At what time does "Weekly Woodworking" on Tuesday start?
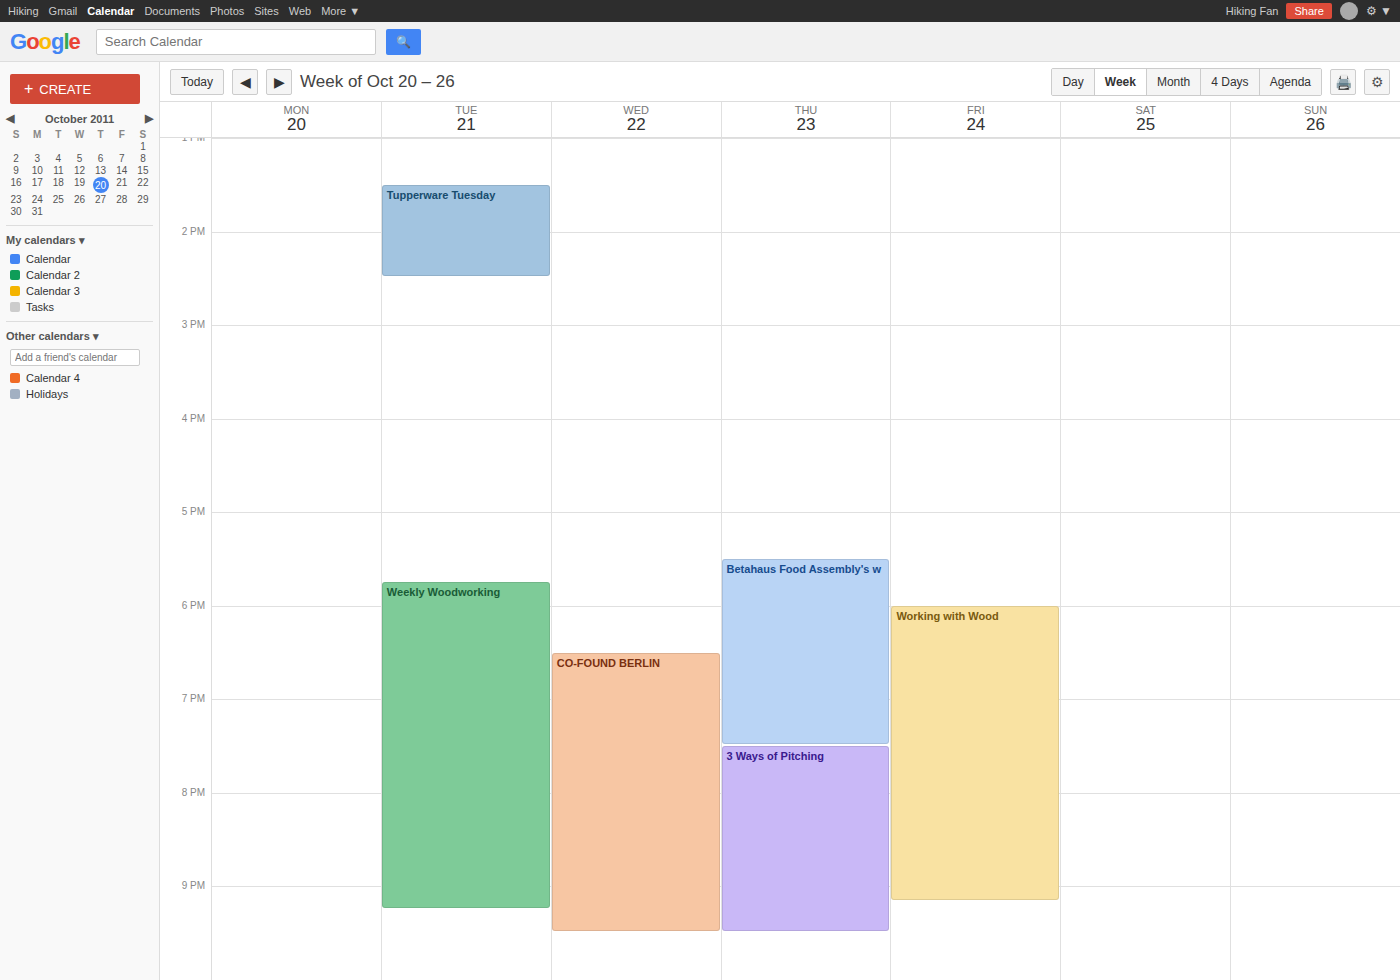
5:45 PM